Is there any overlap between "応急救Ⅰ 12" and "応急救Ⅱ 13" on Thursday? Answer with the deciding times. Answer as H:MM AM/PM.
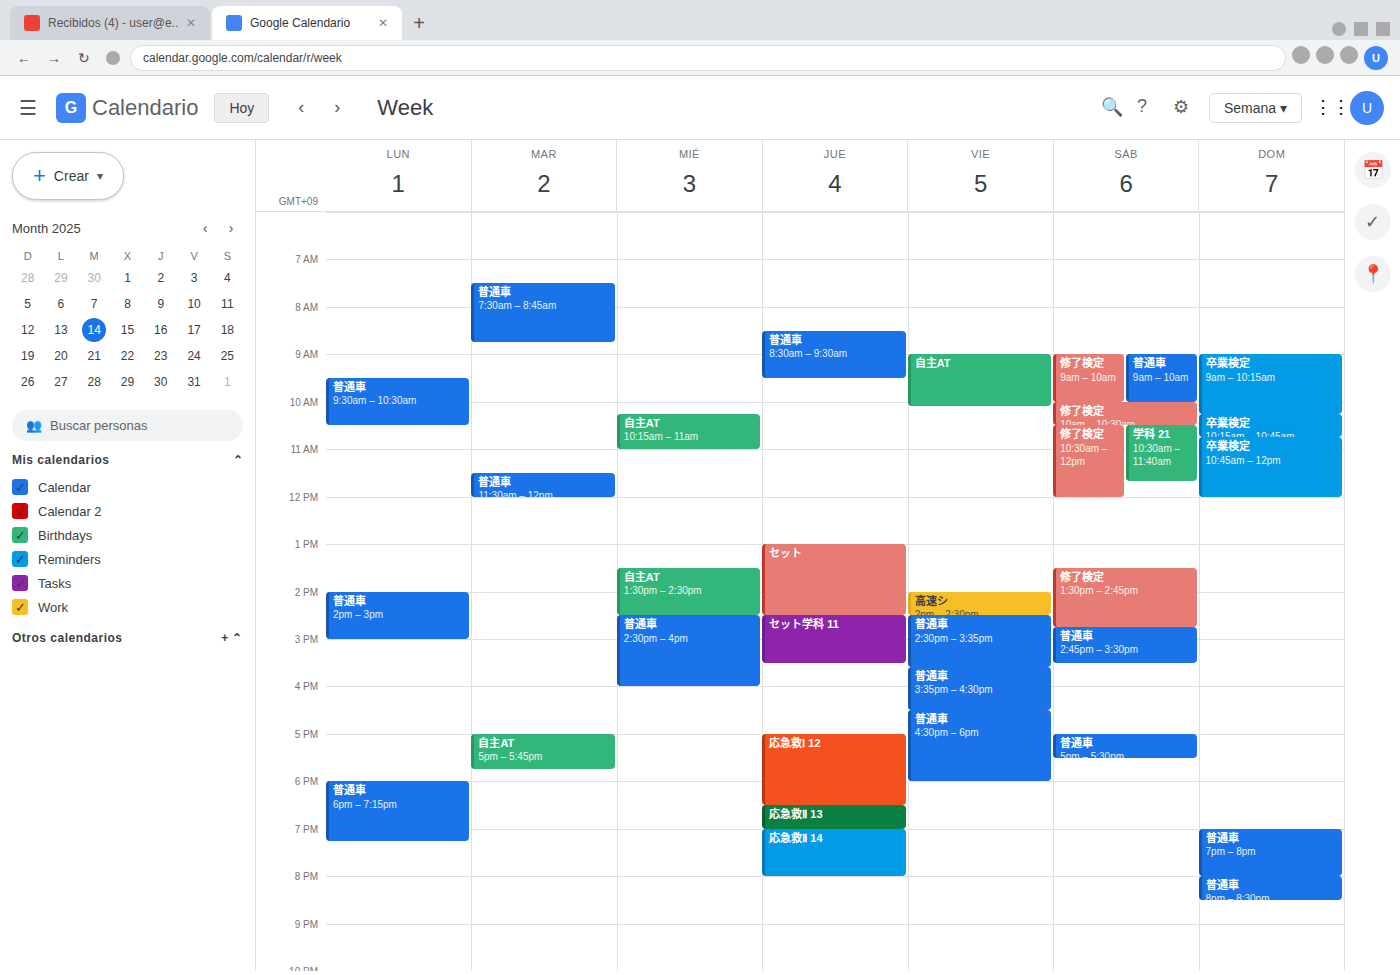
"応急救Ⅰ 12" ends at 6:30 PM, exactly when "応急救Ⅱ 13" starts -- they touch but do not overlap.